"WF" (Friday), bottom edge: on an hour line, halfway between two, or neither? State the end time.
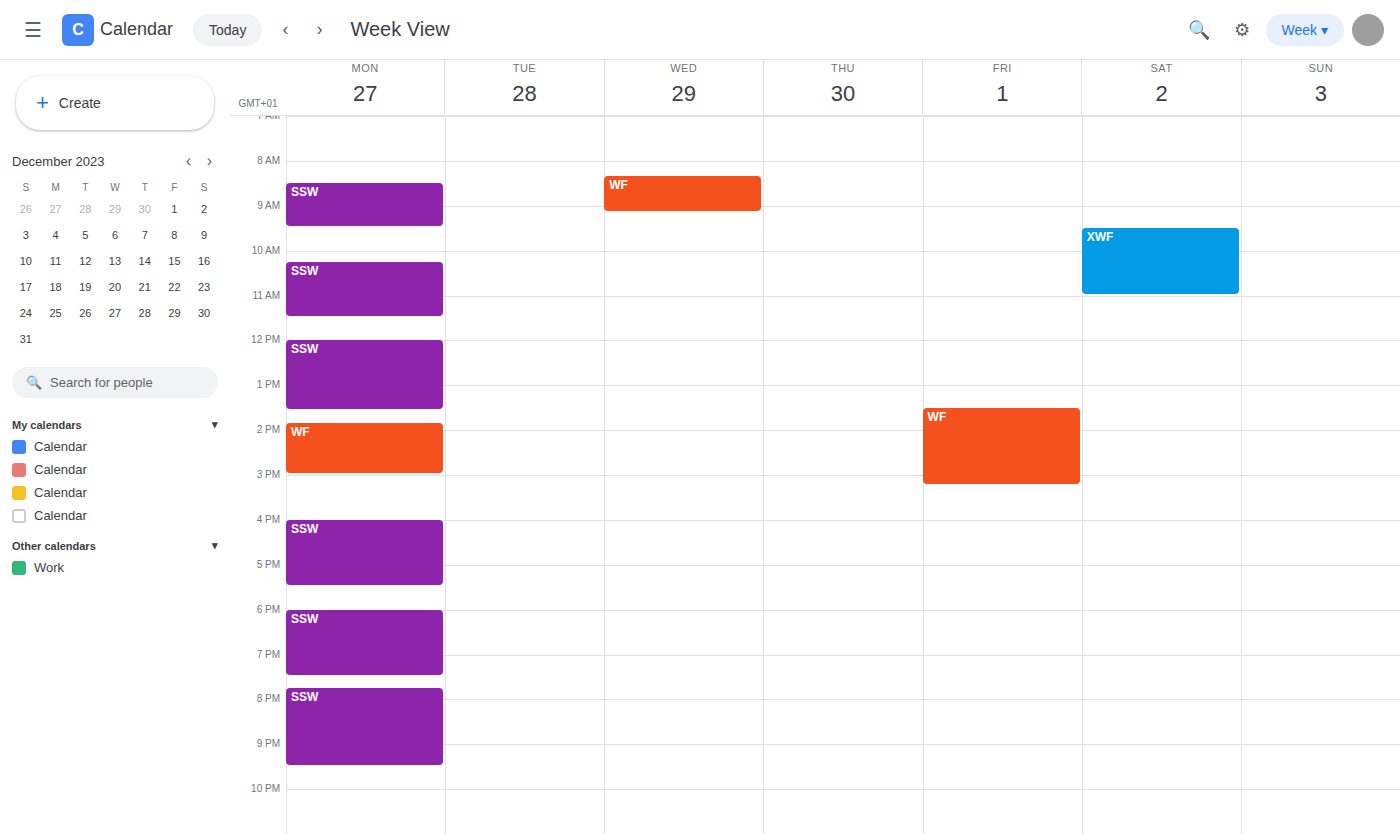
3:15 PM -- neither: a quarter of the way from the 3 PM line to the 4 PM line.